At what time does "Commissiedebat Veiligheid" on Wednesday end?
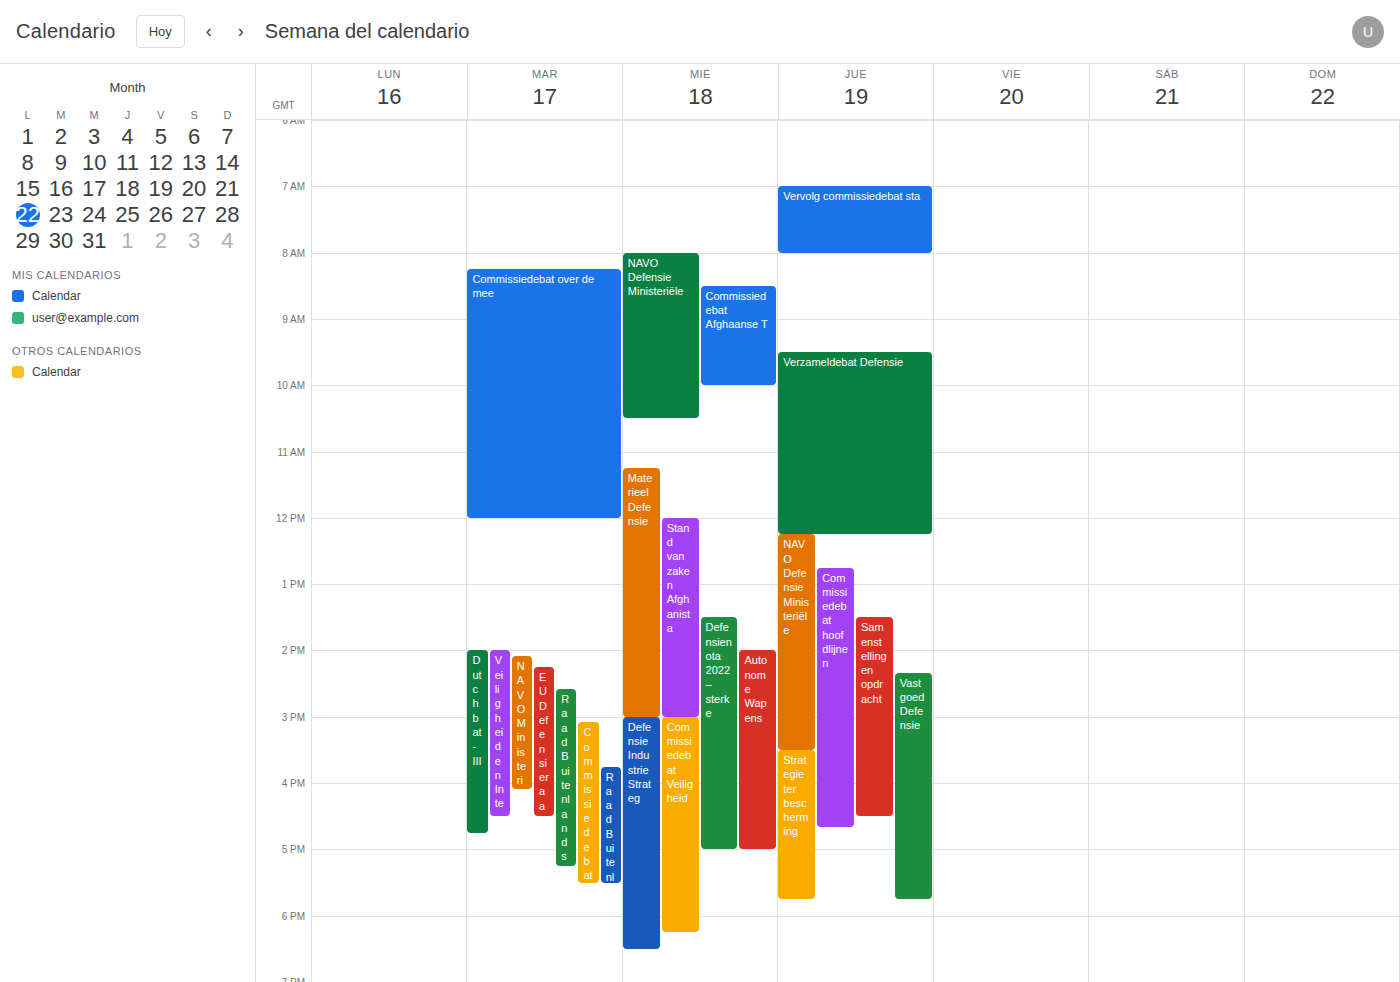
6:15 PM